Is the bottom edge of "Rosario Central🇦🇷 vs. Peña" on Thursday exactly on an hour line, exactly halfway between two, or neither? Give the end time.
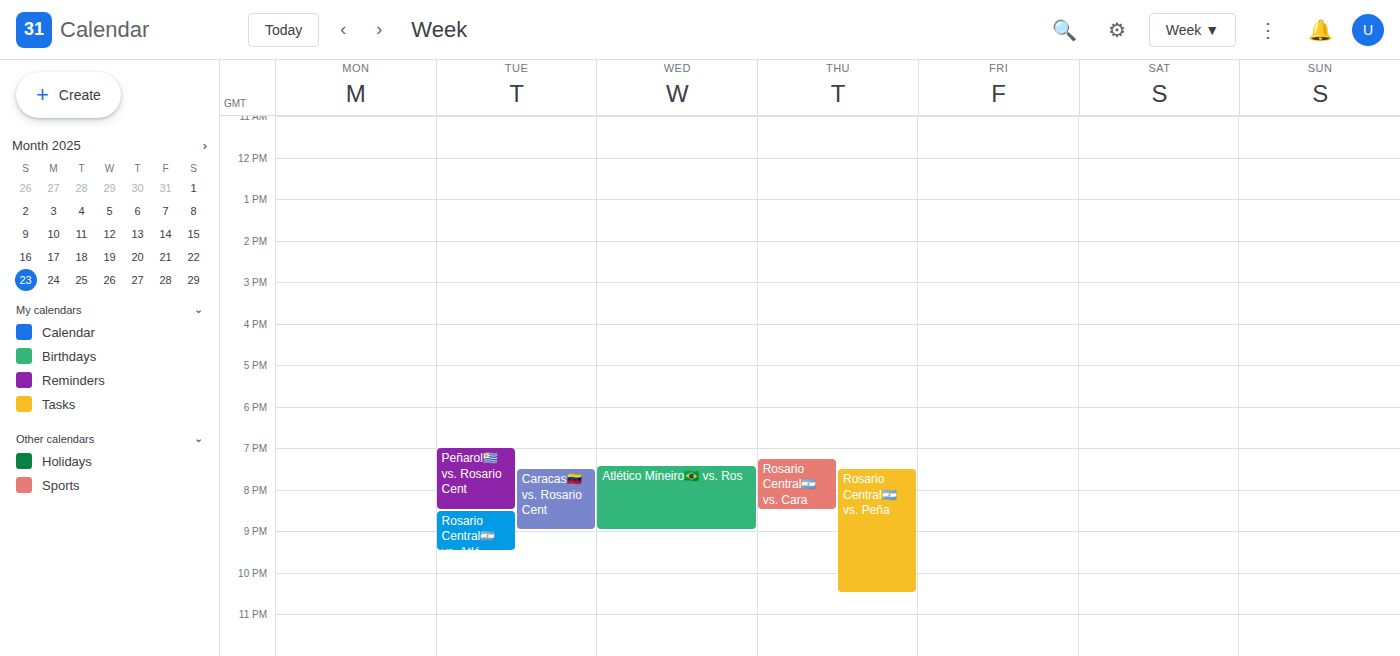
10:30 PM -- halfway between the 10 PM and 11 PM lines.